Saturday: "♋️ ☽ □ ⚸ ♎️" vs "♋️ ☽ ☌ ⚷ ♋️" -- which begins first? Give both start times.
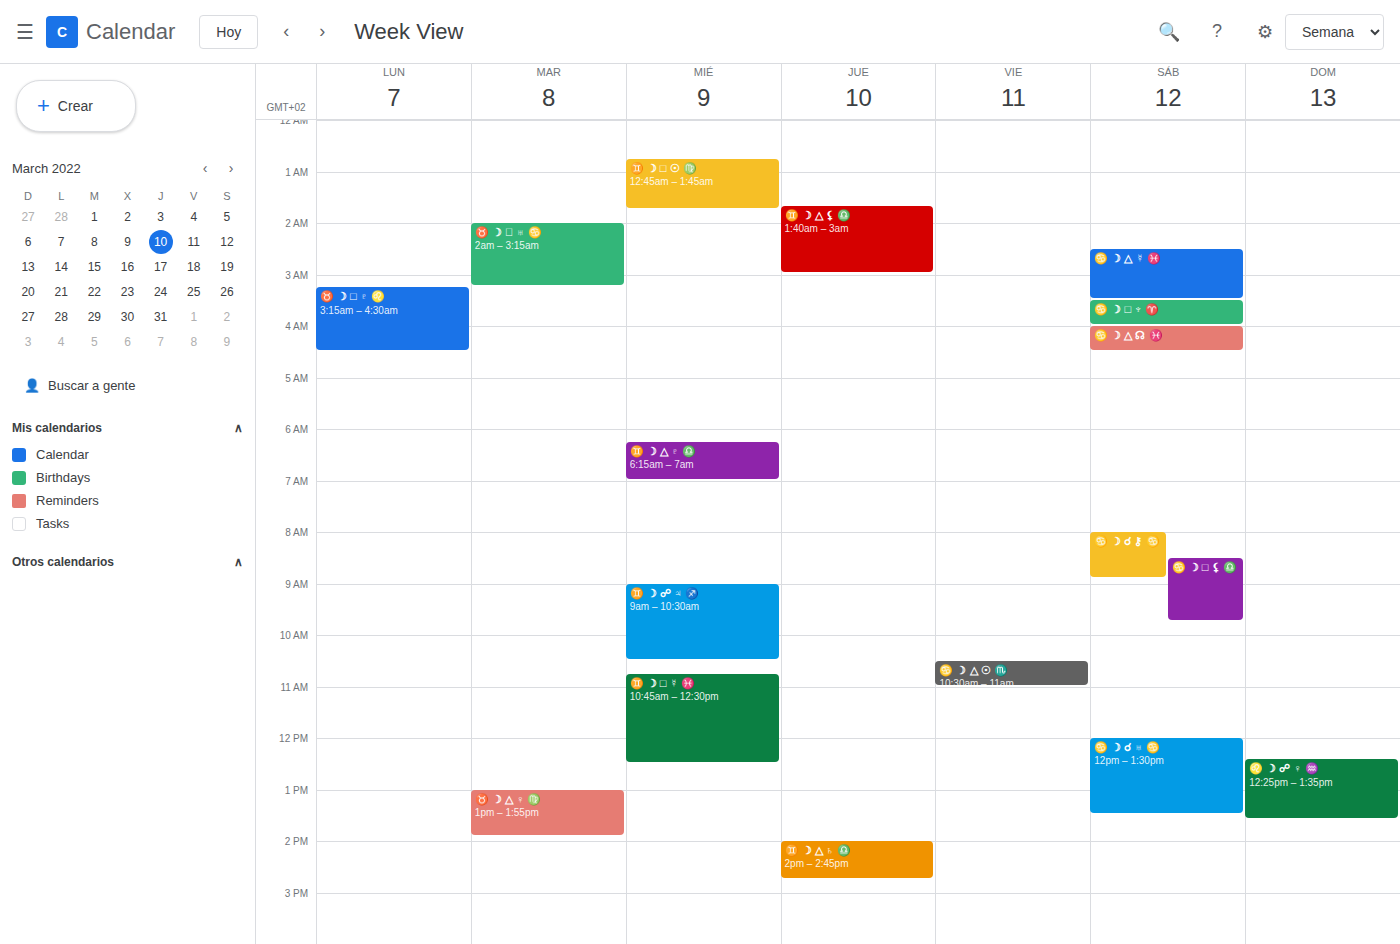
"♋️ ☽ ☌ ⚷ ♋️" 8:00 AM; "♋️ ☽ □ ⚸ ♎️" 8:30 AM.